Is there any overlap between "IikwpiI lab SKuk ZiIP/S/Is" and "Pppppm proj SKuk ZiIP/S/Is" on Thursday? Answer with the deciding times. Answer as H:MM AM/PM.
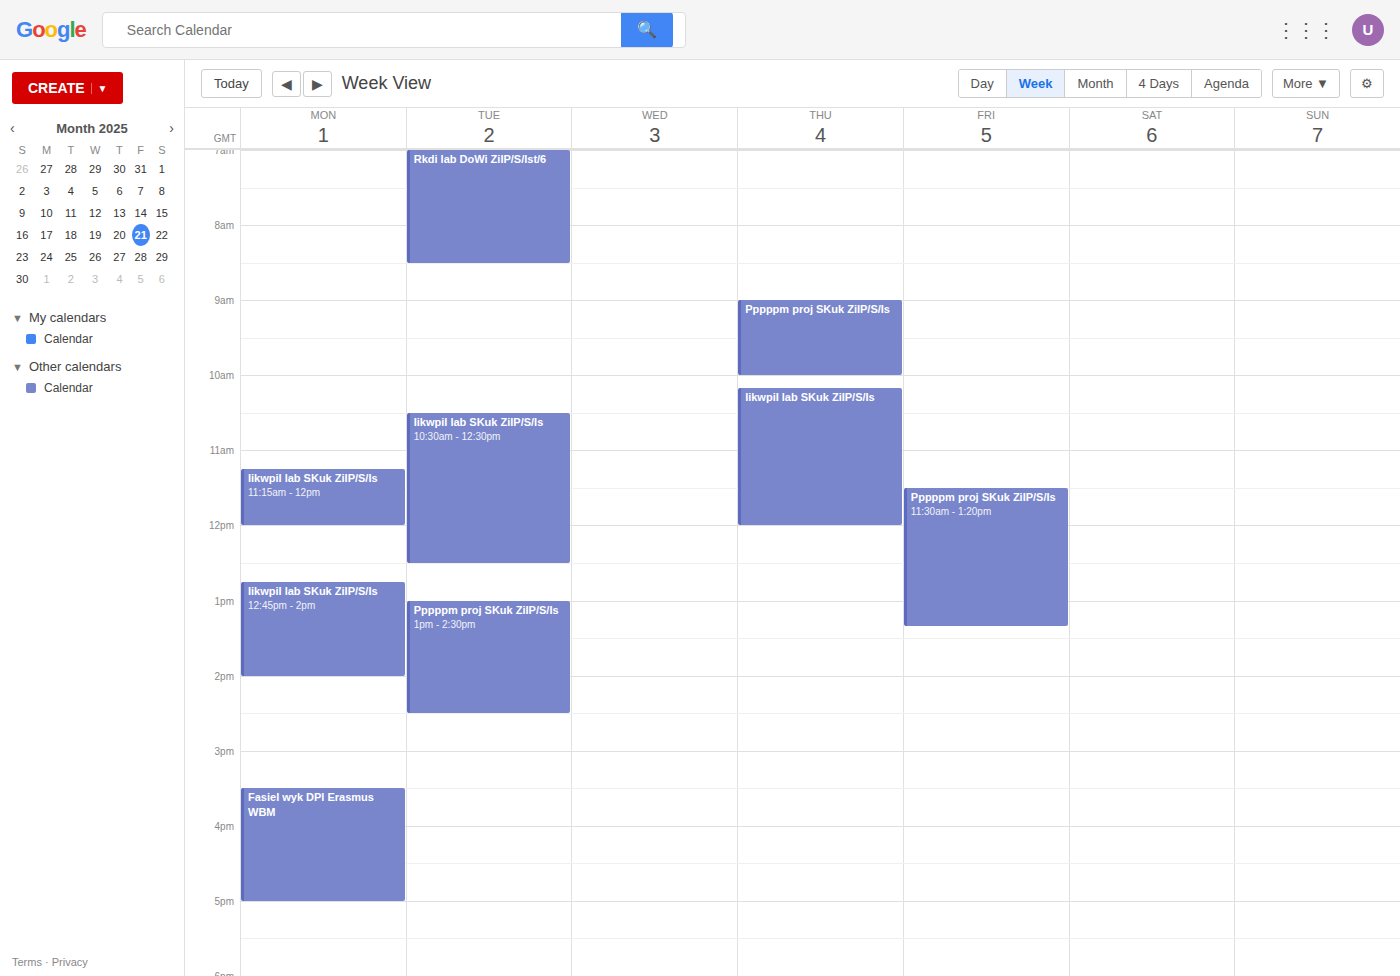
"Pppppm proj SKuk ZiIP/S/Is" ends at 10:00 AM and "IikwpiI lab SKuk ZiIP/S/Is" starts at 10:10 AM -- no overlap.